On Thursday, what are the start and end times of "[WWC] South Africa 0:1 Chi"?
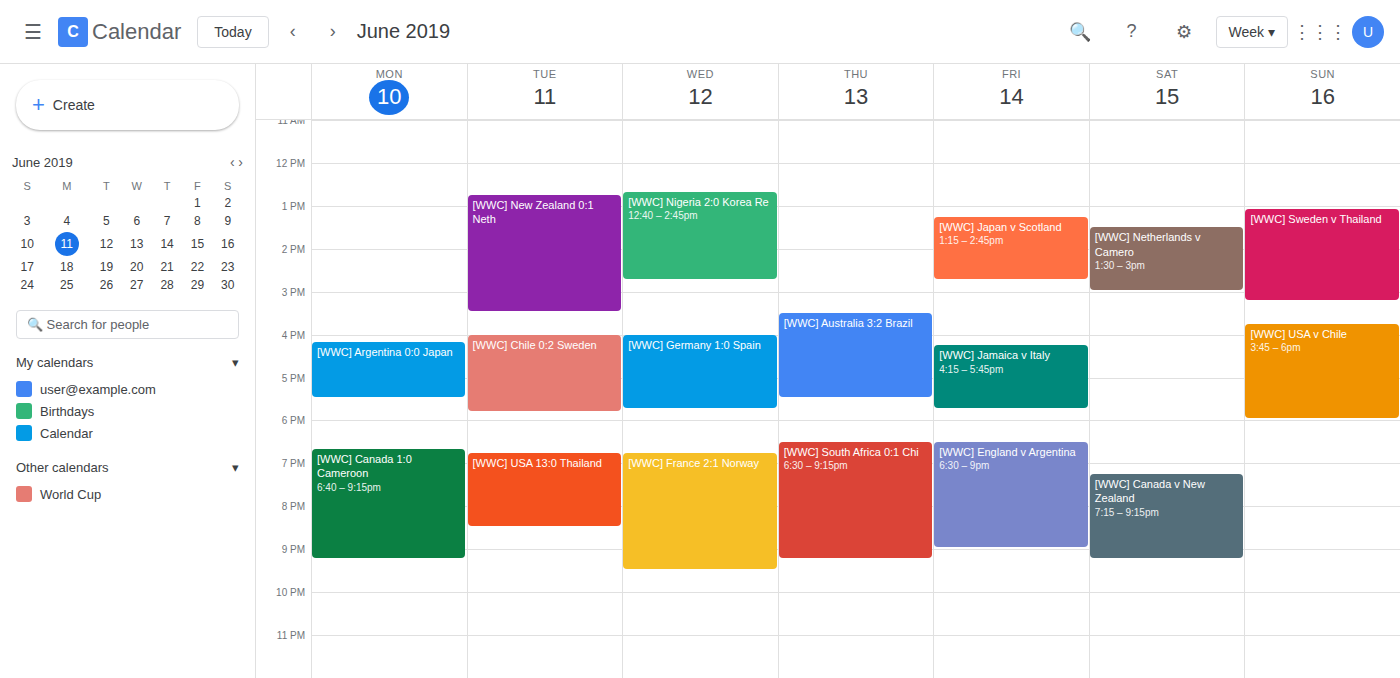
6:30 PM to 9:15 PM